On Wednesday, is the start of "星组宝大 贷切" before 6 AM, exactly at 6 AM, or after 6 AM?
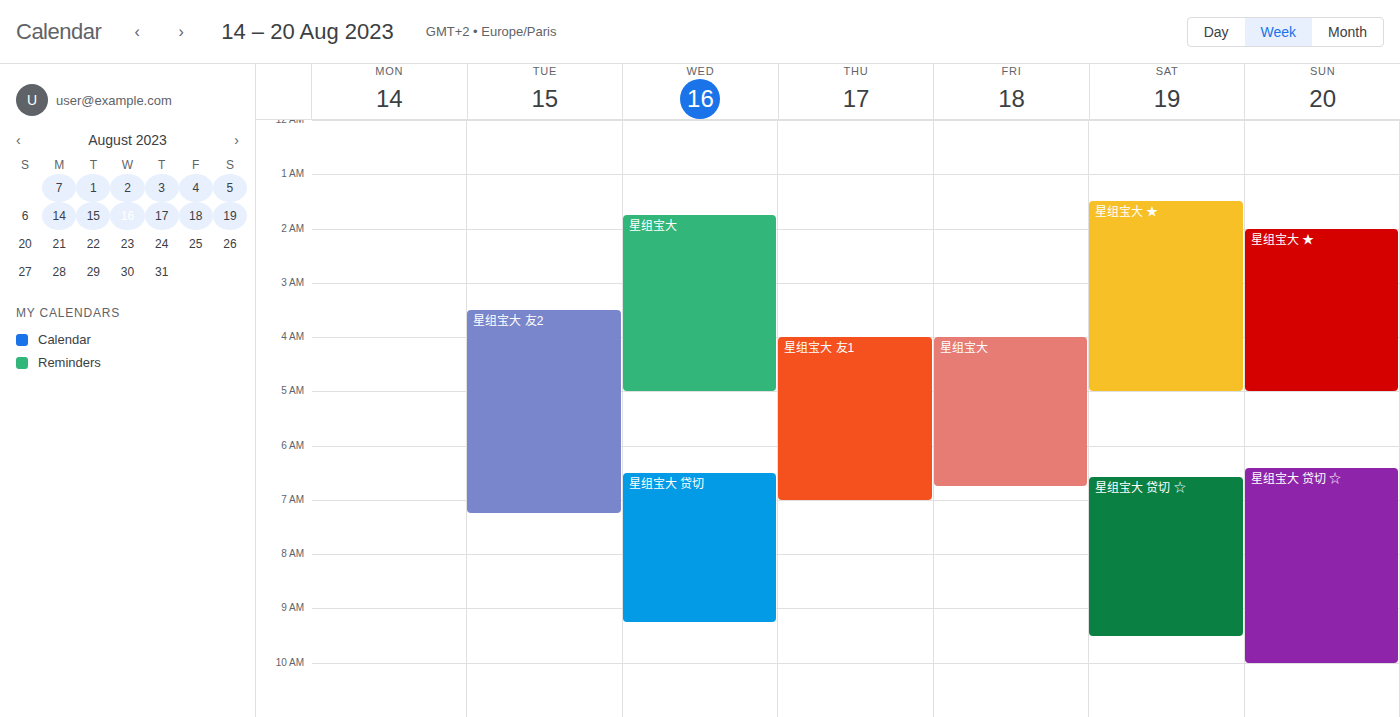
6:30 AM -- after 6 AM, 30 minutes below the 6 AM line.